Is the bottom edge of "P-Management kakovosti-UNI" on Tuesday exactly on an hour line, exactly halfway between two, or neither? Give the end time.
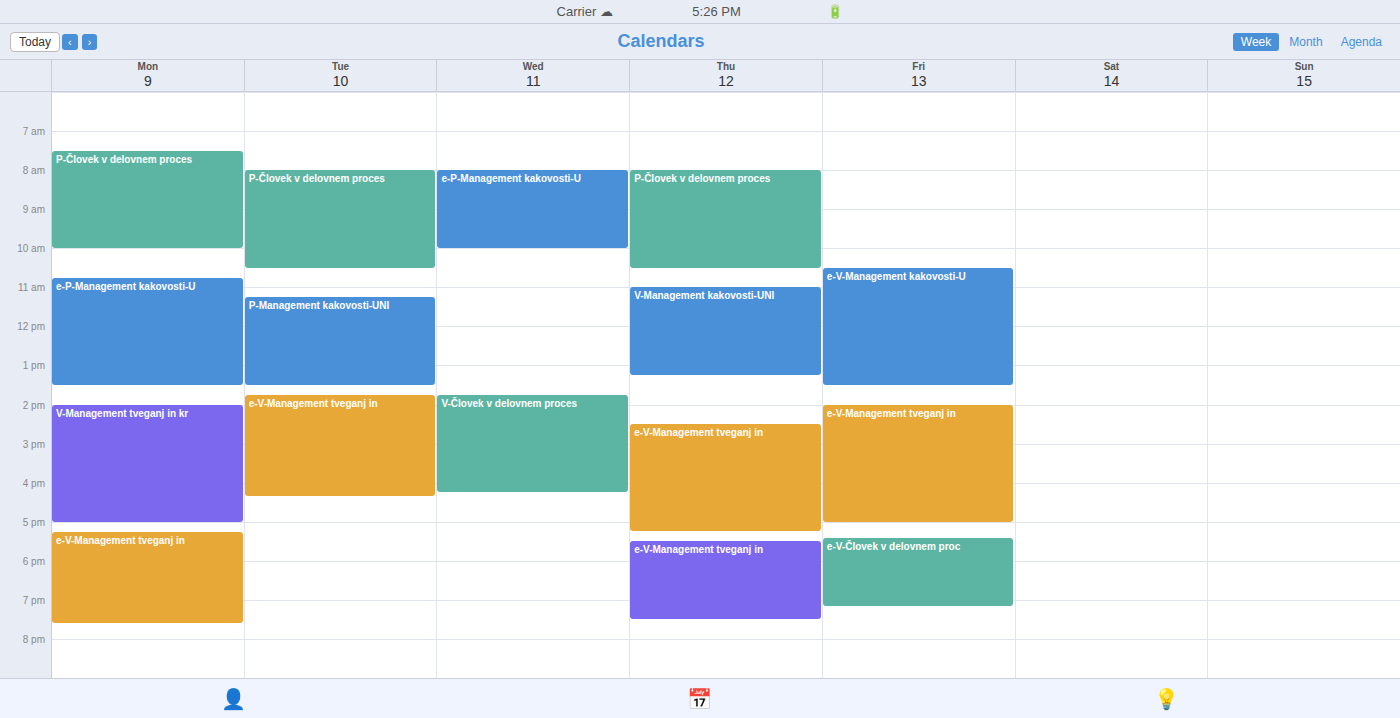
1:30 PM -- halfway between the 1 PM and 2 PM lines.